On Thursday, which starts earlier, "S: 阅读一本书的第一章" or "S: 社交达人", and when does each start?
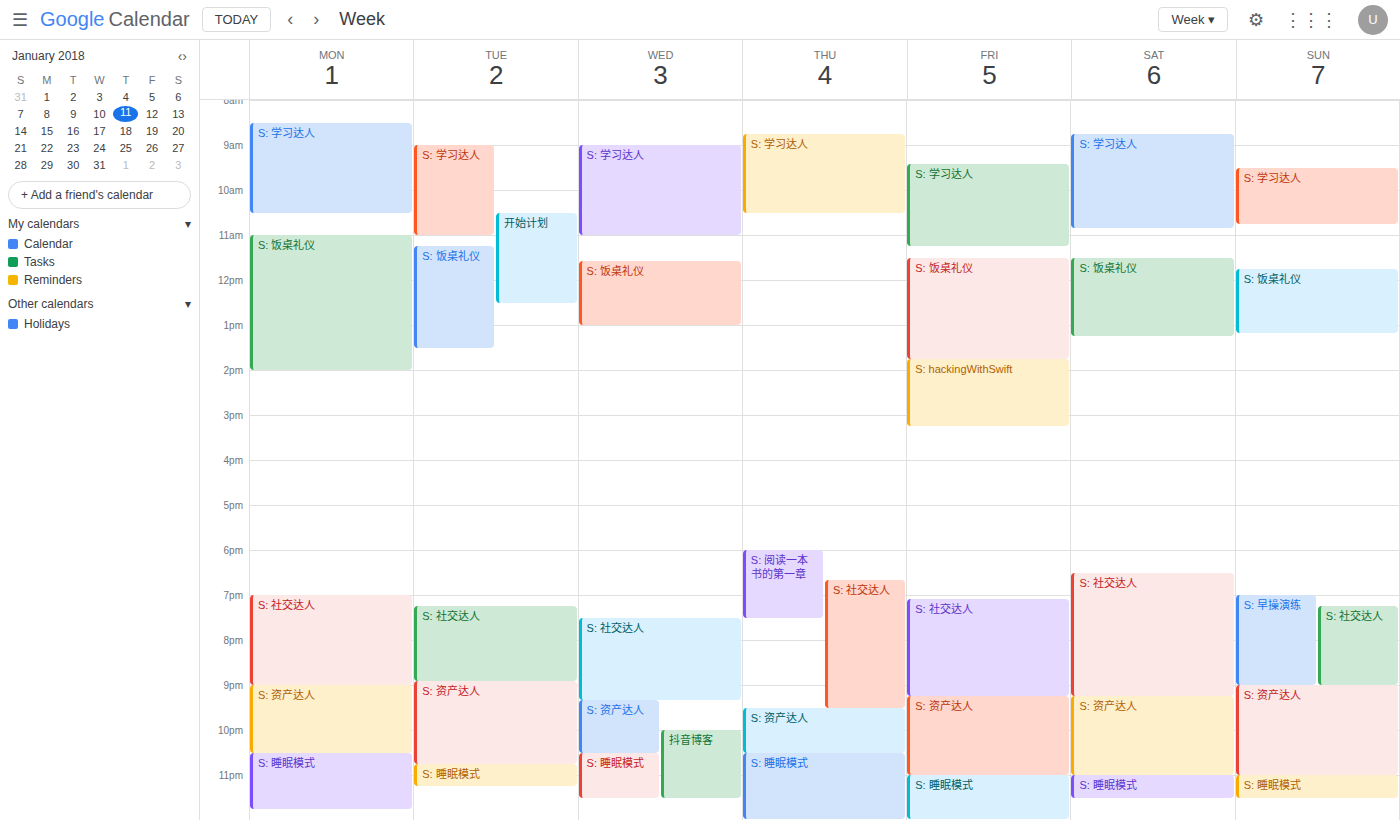
"S: 阅读一本书的第一章" 18:00; "S: 社交达人" 18:40.